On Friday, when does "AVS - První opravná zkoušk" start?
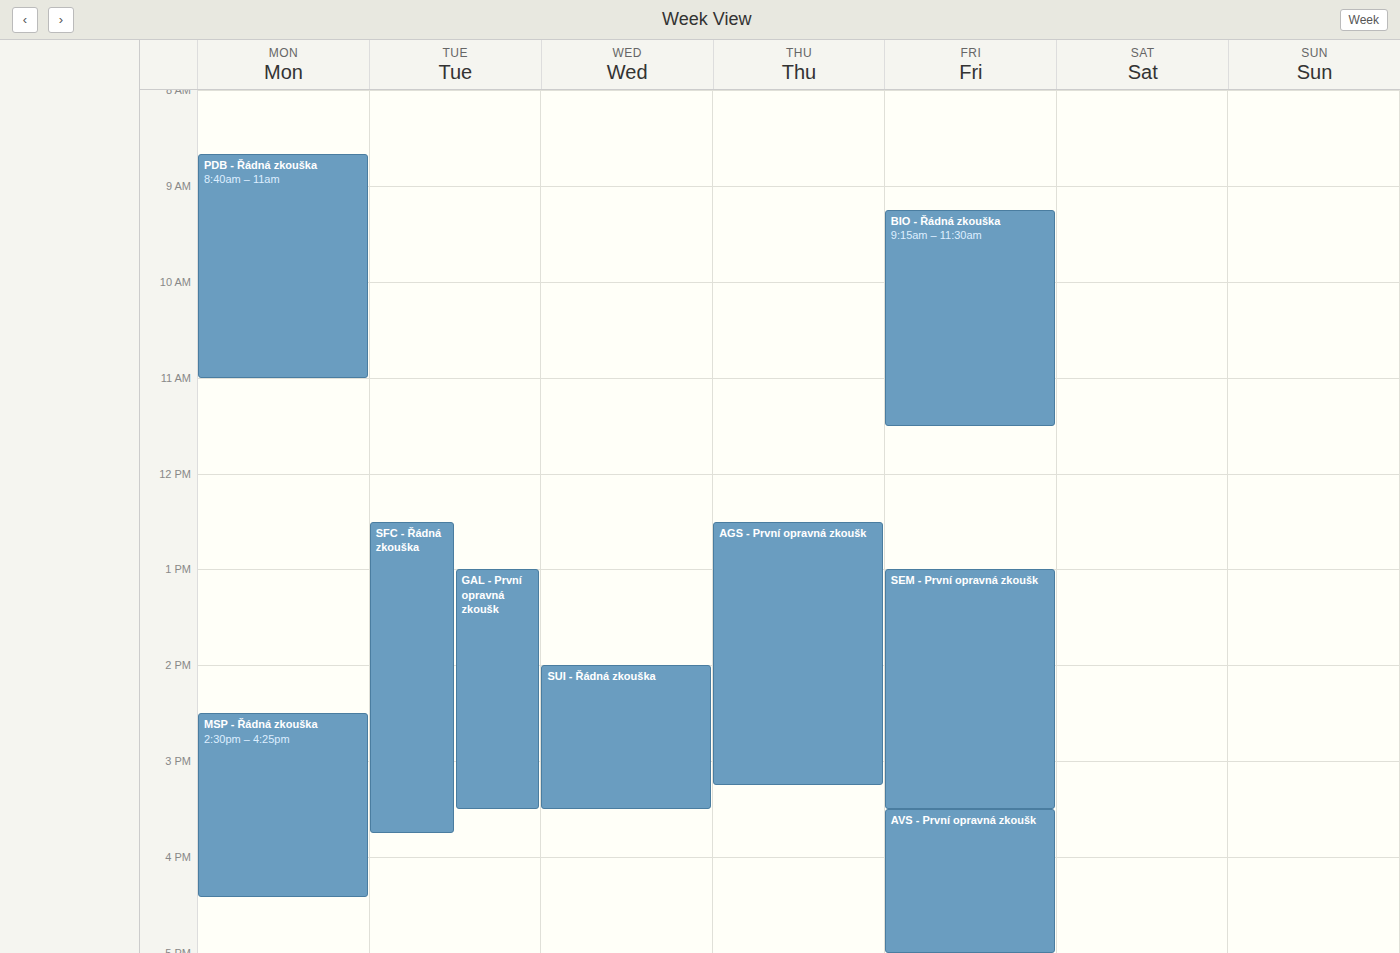
15:30